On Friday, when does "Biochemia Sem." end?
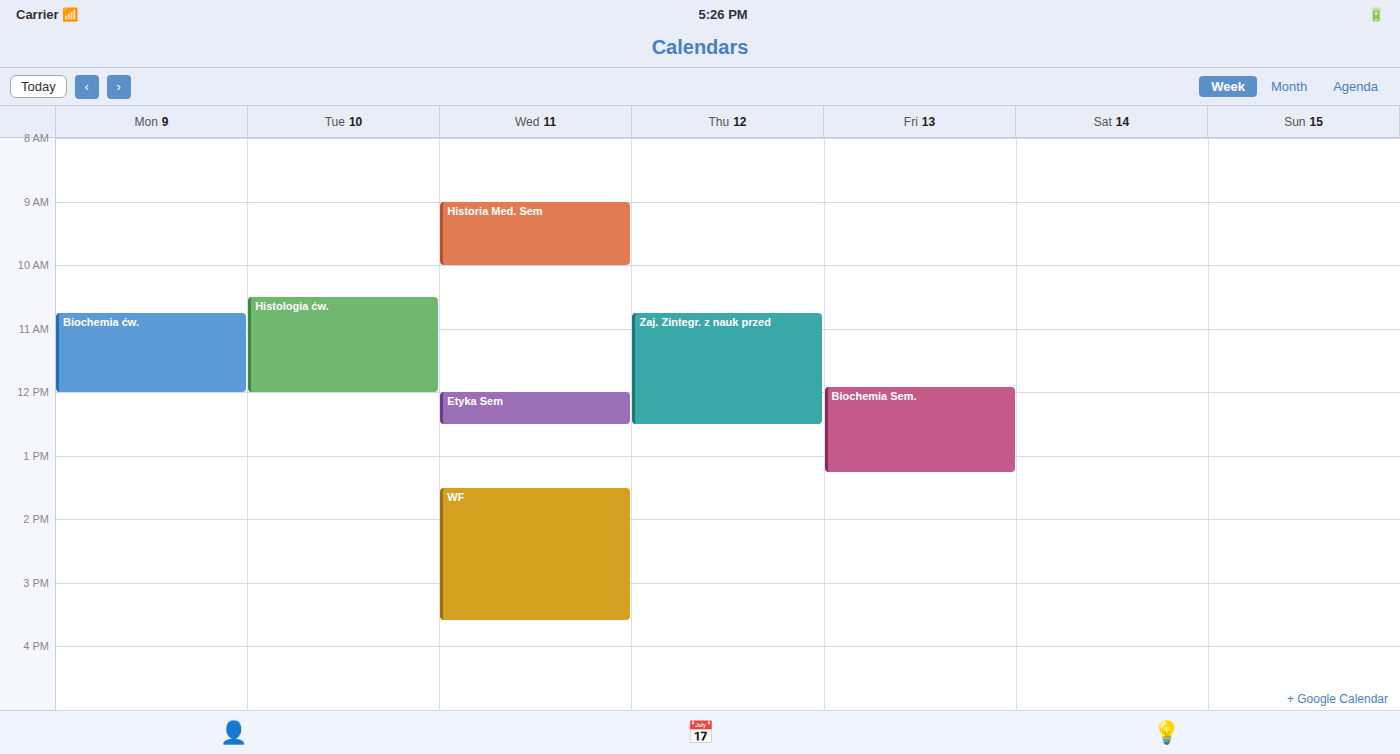
1:15 PM